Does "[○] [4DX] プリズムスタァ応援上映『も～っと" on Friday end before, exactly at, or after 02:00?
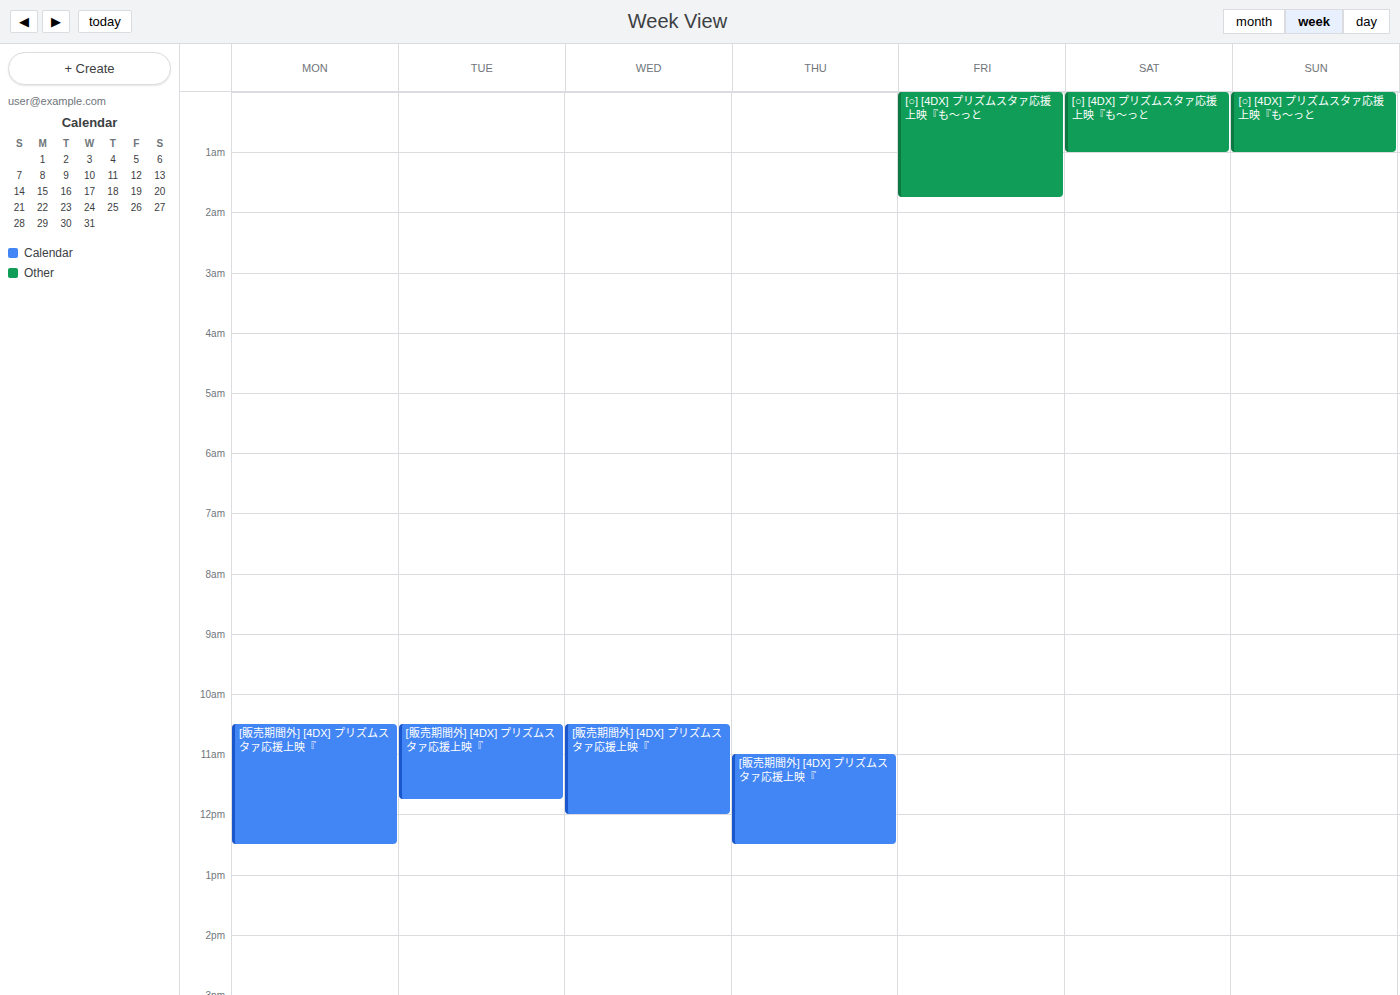
01:45 -- before 02:00, 15 minutes above the 02:00 line.